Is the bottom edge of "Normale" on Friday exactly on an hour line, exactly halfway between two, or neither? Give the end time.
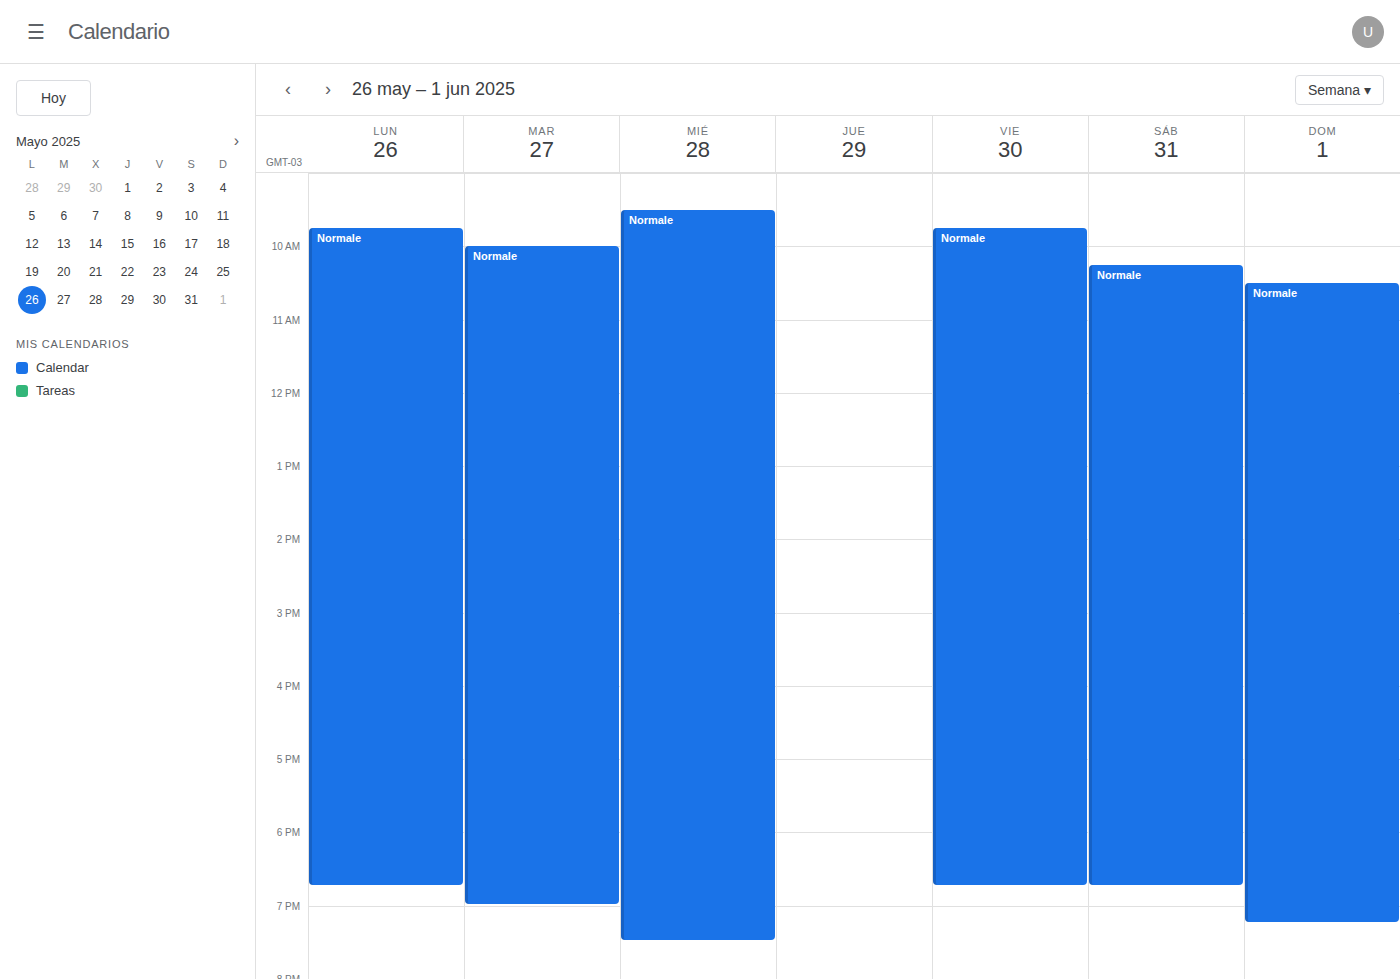
6:45 PM -- neither: three quarters of the way from the 6 PM line to the 7 PM line.